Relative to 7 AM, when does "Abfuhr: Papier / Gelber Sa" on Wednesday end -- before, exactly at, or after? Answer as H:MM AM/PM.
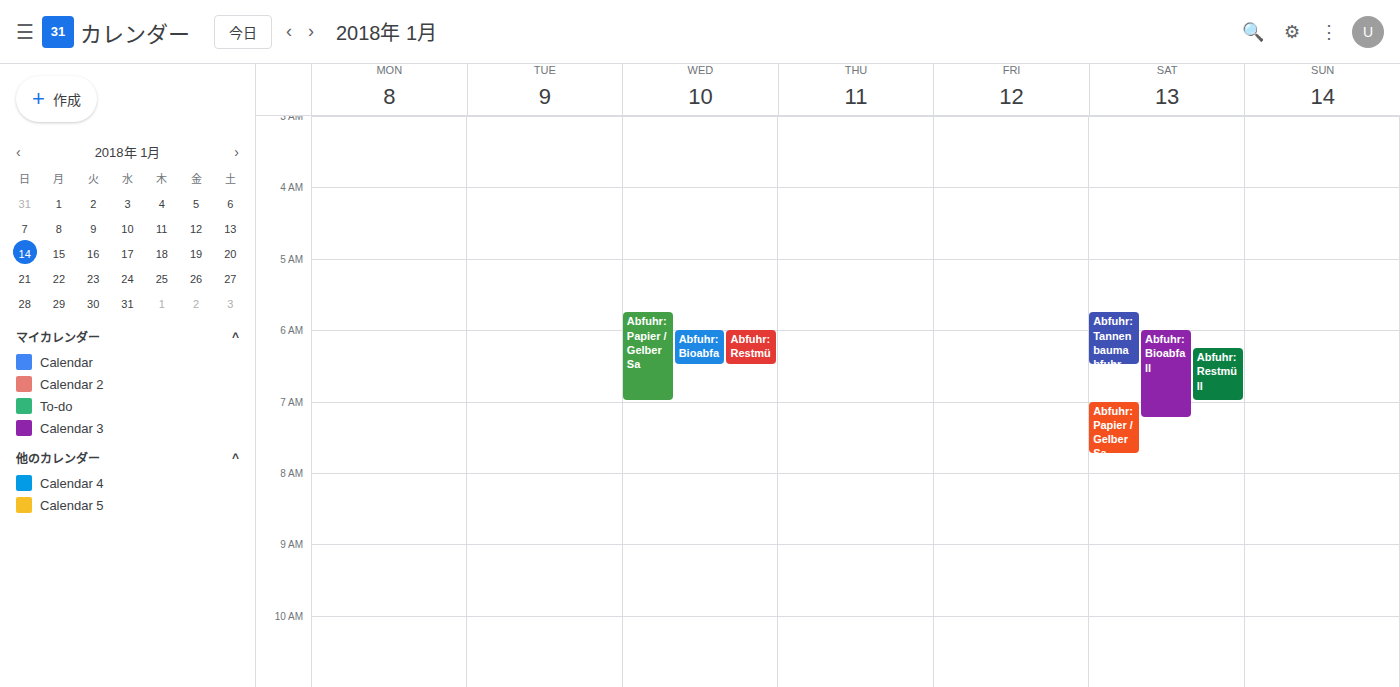
7:00 AM -- exactly at 7 AM, on the 7 AM line.